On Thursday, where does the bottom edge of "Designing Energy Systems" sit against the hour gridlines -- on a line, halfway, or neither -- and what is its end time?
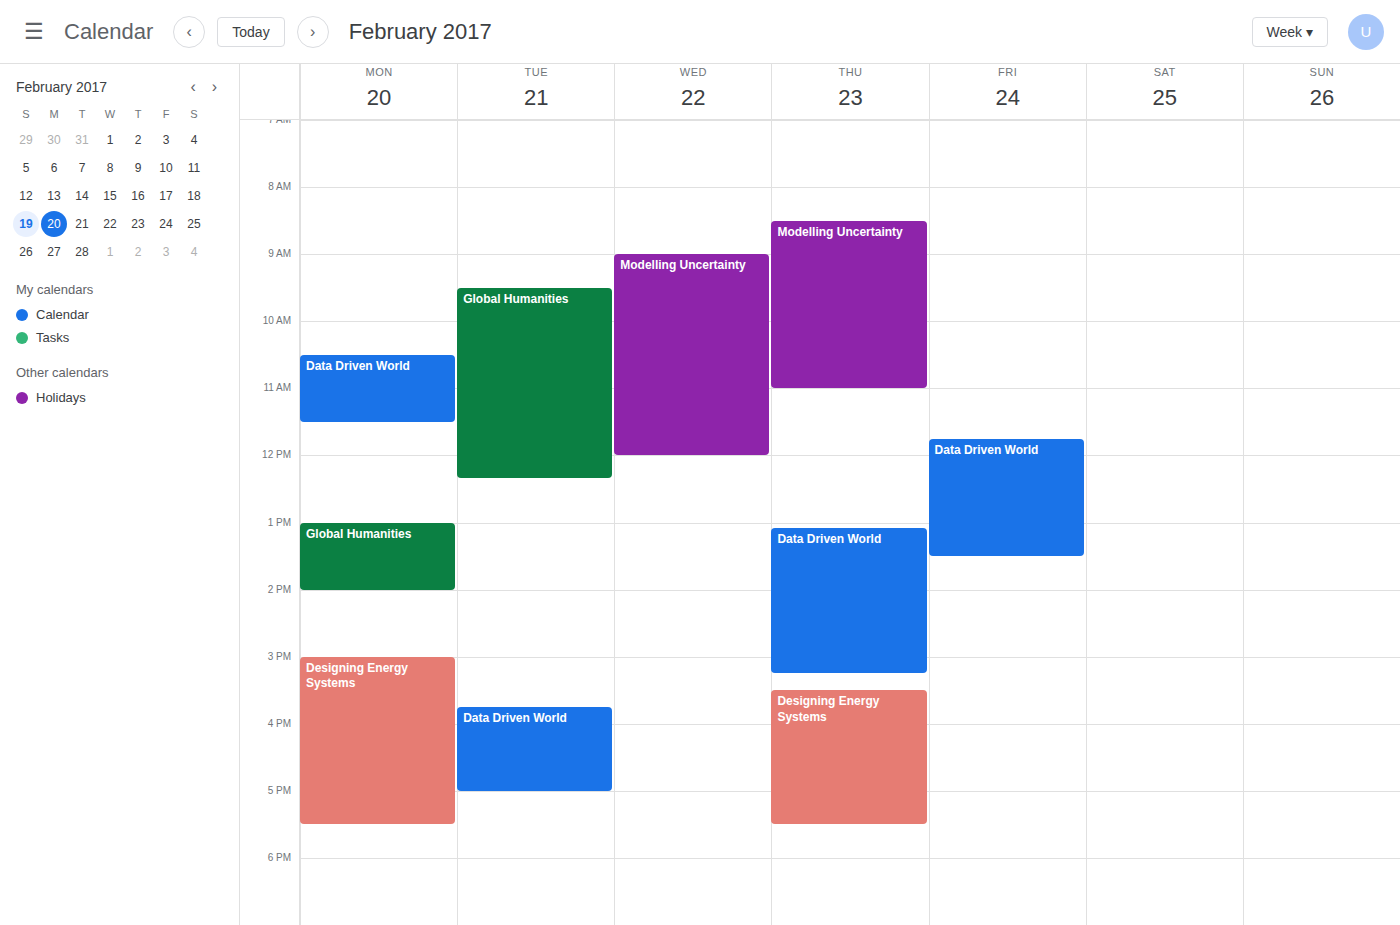
5:30 PM -- halfway between the 5 PM and 6 PM lines.